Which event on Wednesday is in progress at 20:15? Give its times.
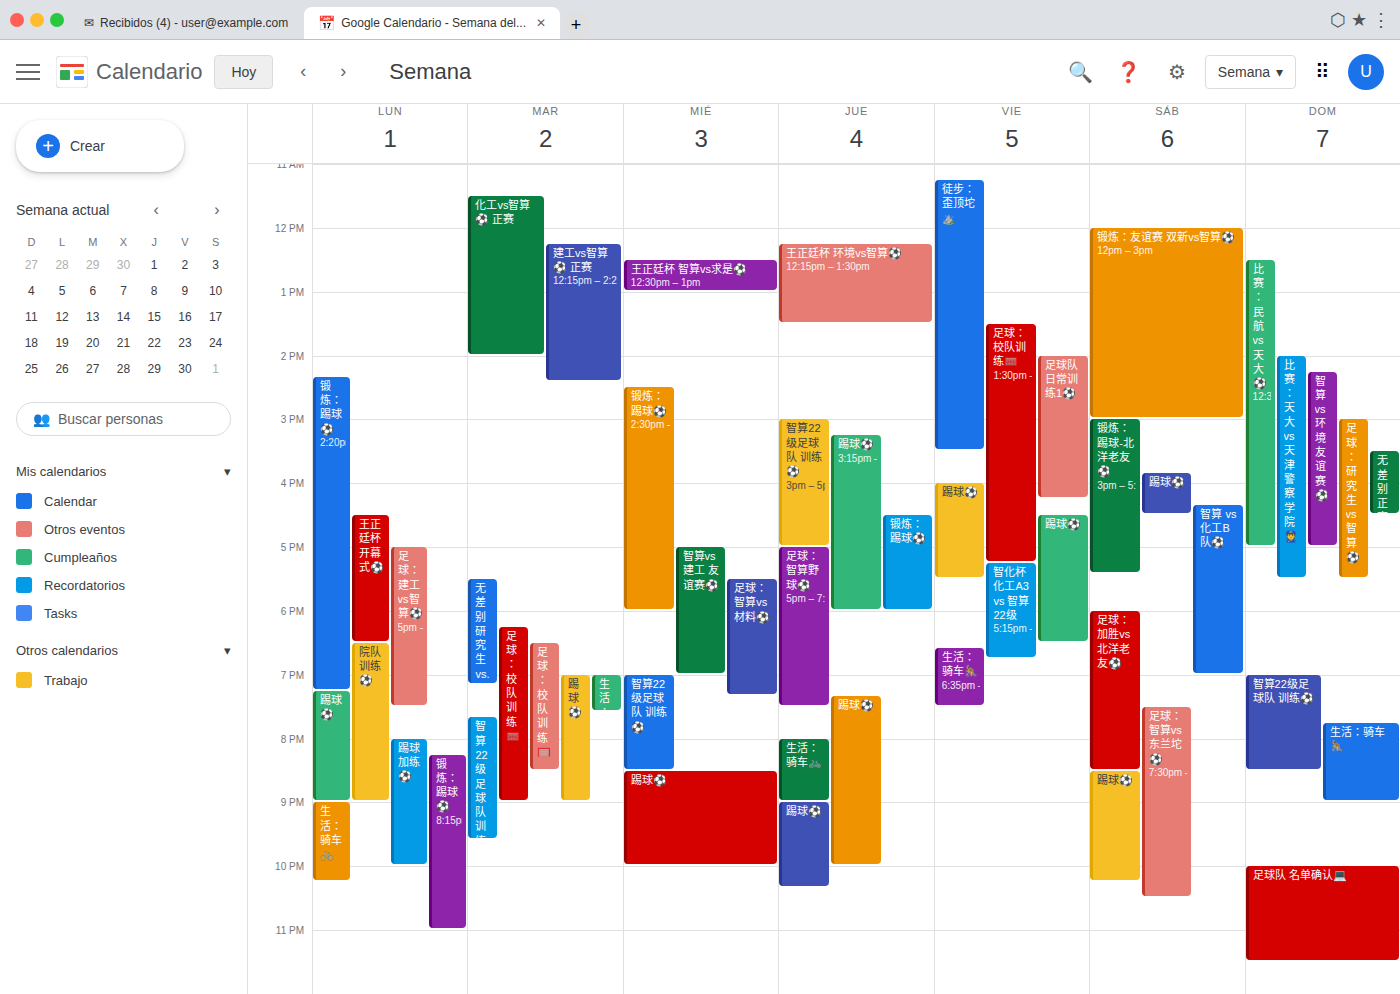
"智算22级足球队 训练⚽️", 19:00 to 20:30